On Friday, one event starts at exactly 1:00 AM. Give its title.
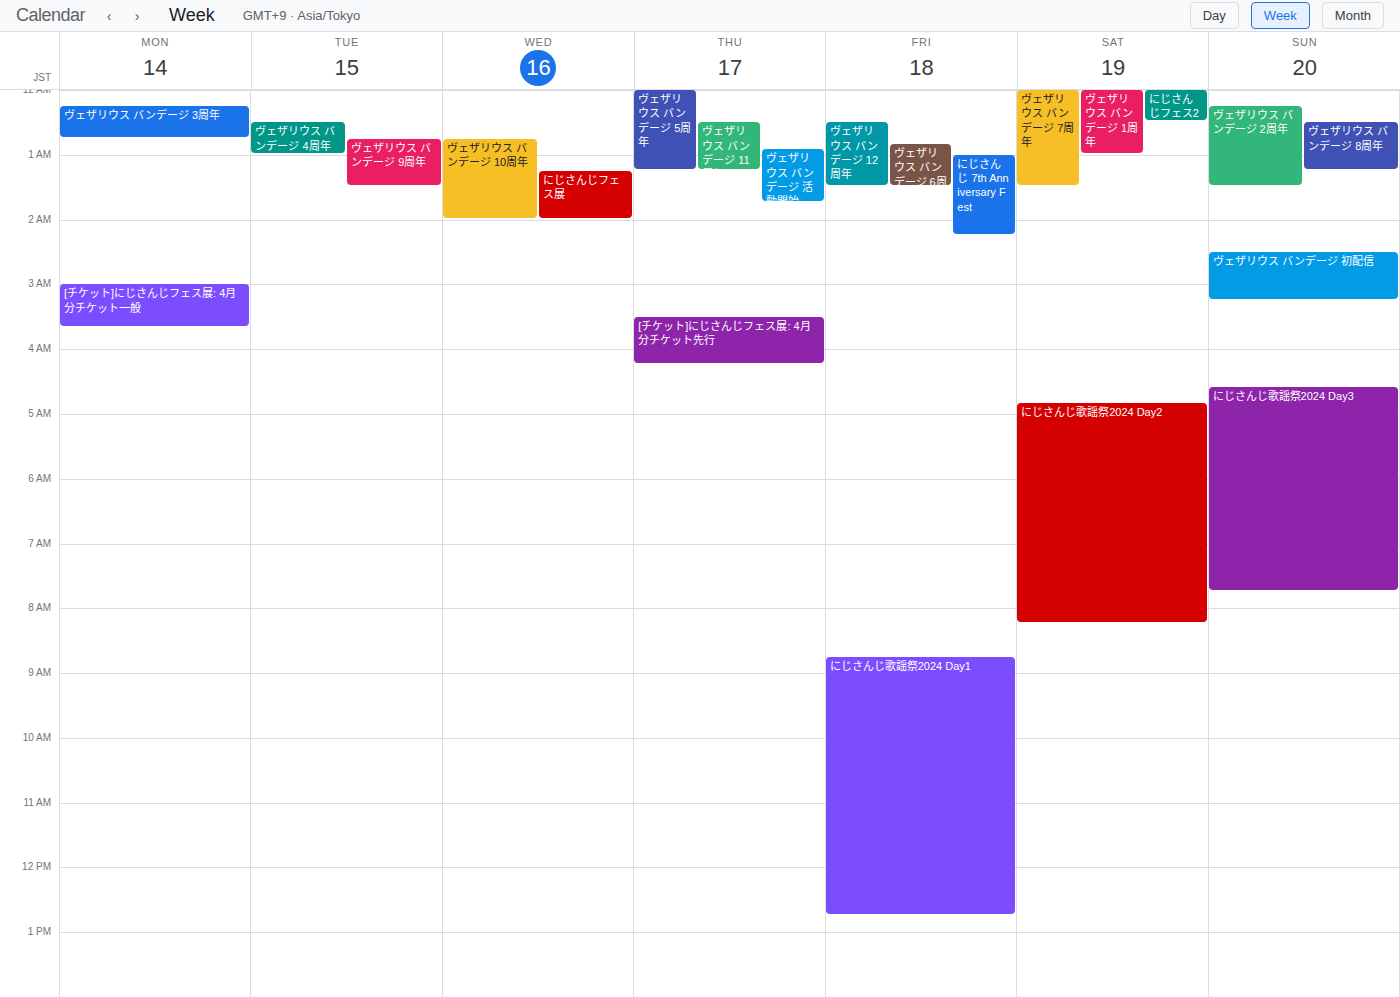
"にじさんじ 7th Anniversary Fest"